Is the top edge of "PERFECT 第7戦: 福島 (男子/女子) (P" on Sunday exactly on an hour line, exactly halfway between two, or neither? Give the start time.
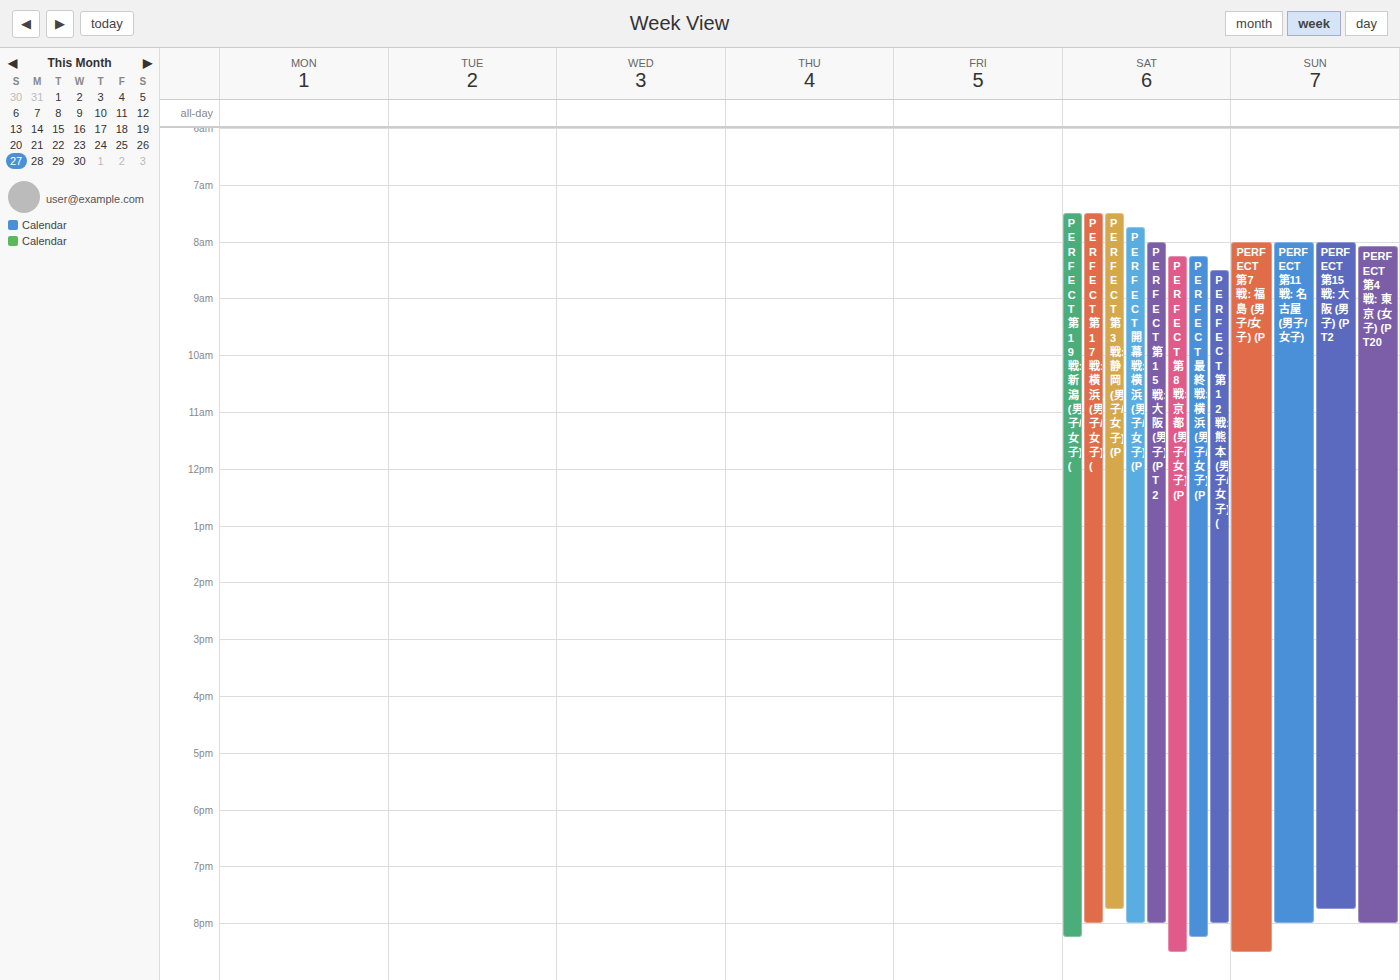
8:00 AM -- exactly on the 8 AM line.